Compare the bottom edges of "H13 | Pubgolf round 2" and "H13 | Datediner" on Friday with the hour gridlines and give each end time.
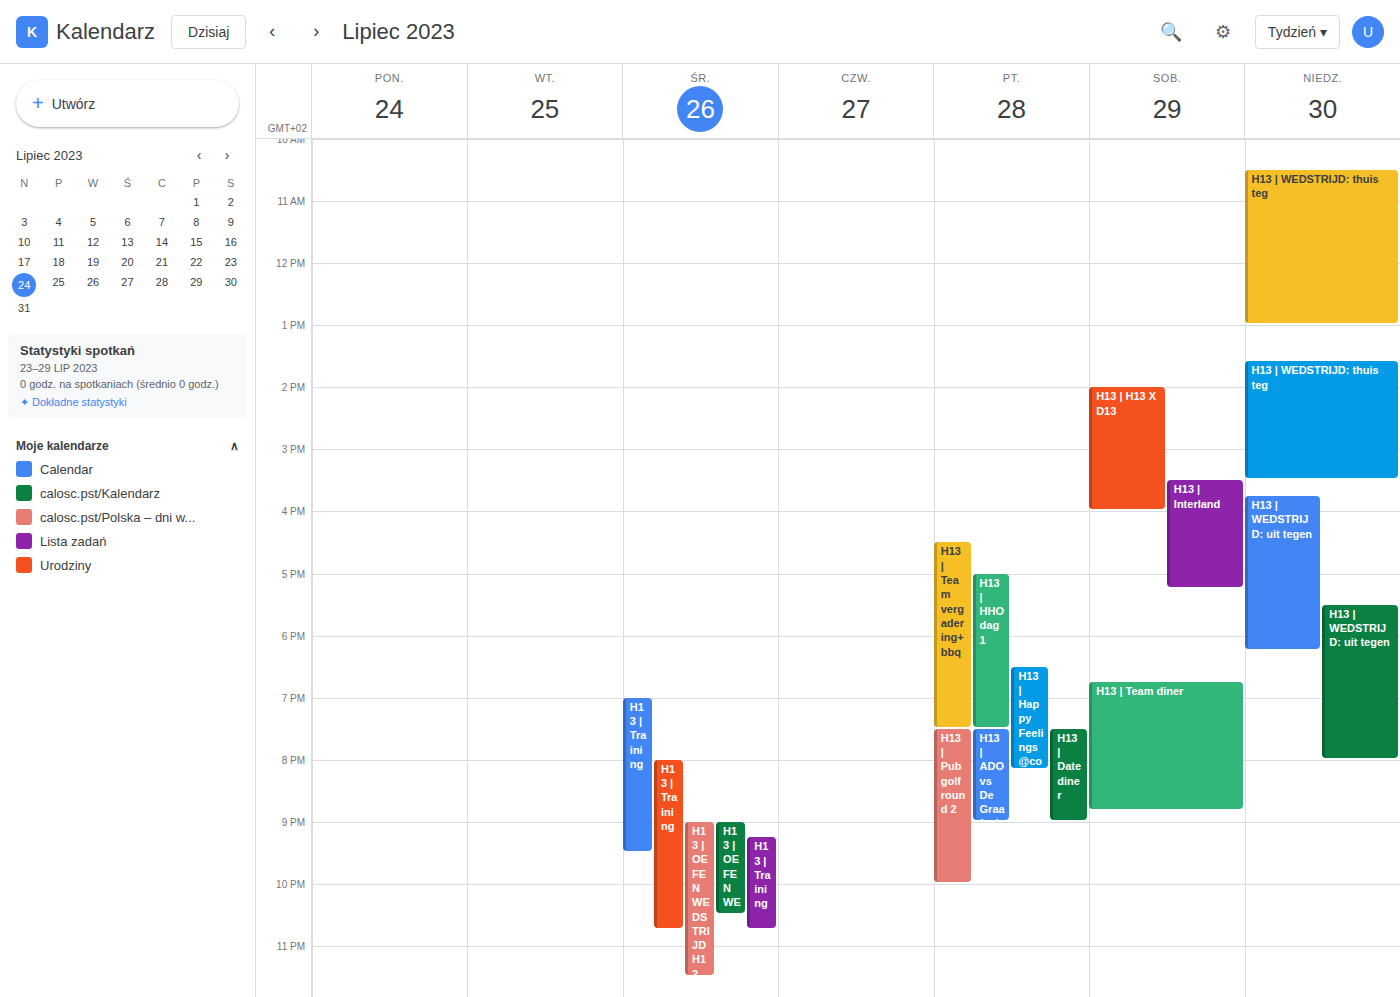
"H13 | Pubgolf round 2": 10:00 PM, exactly on the 10 PM line. "H13 | Datediner": 9:00 PM, exactly on the 9 PM line.